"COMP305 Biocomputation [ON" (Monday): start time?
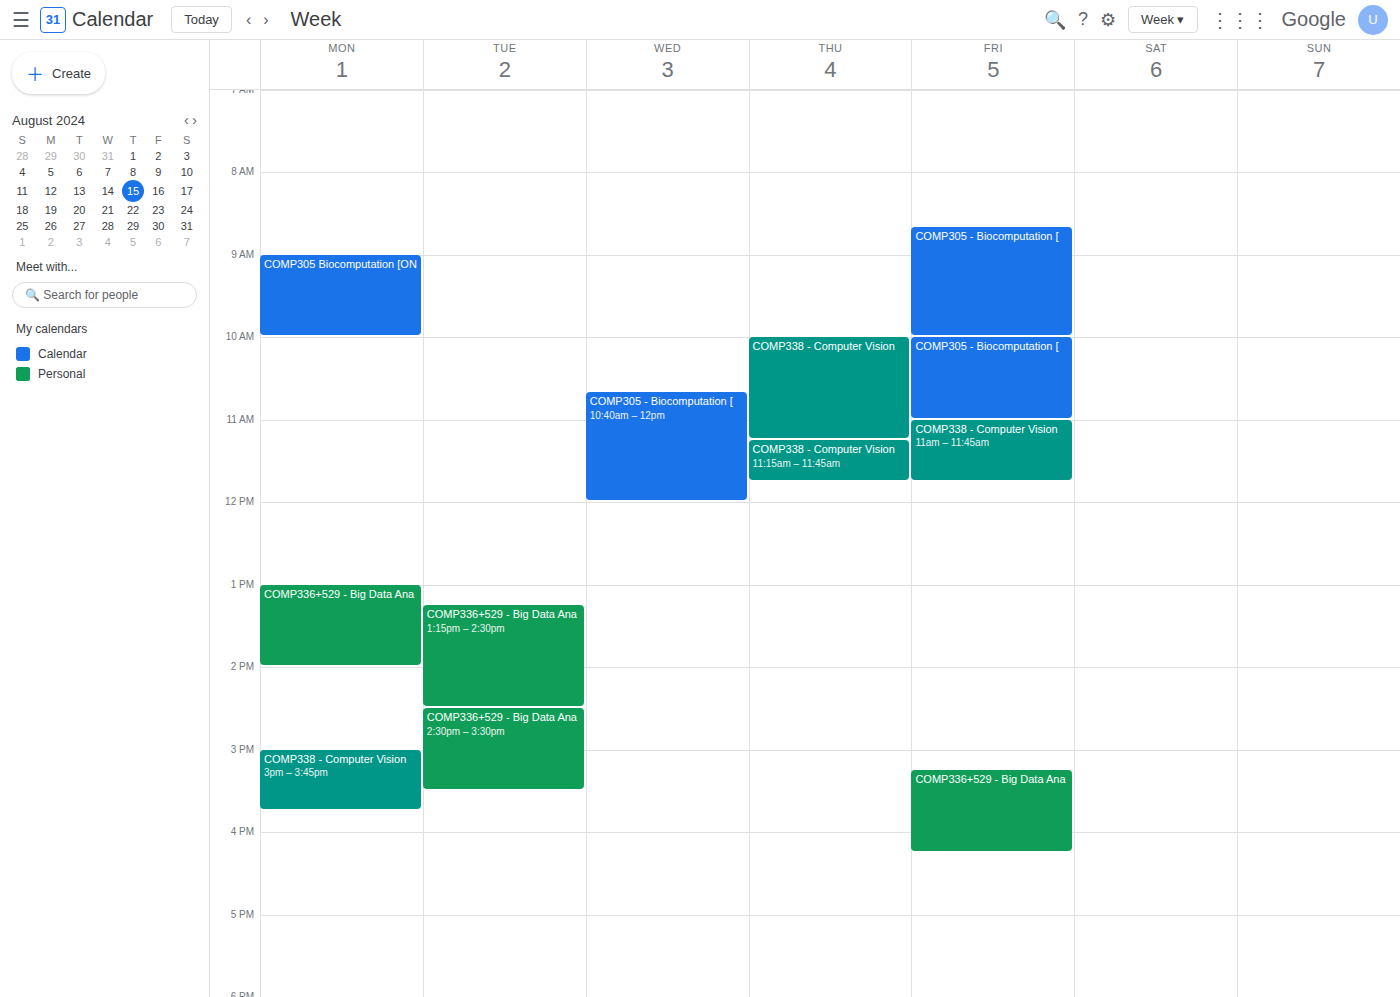
9:00 AM